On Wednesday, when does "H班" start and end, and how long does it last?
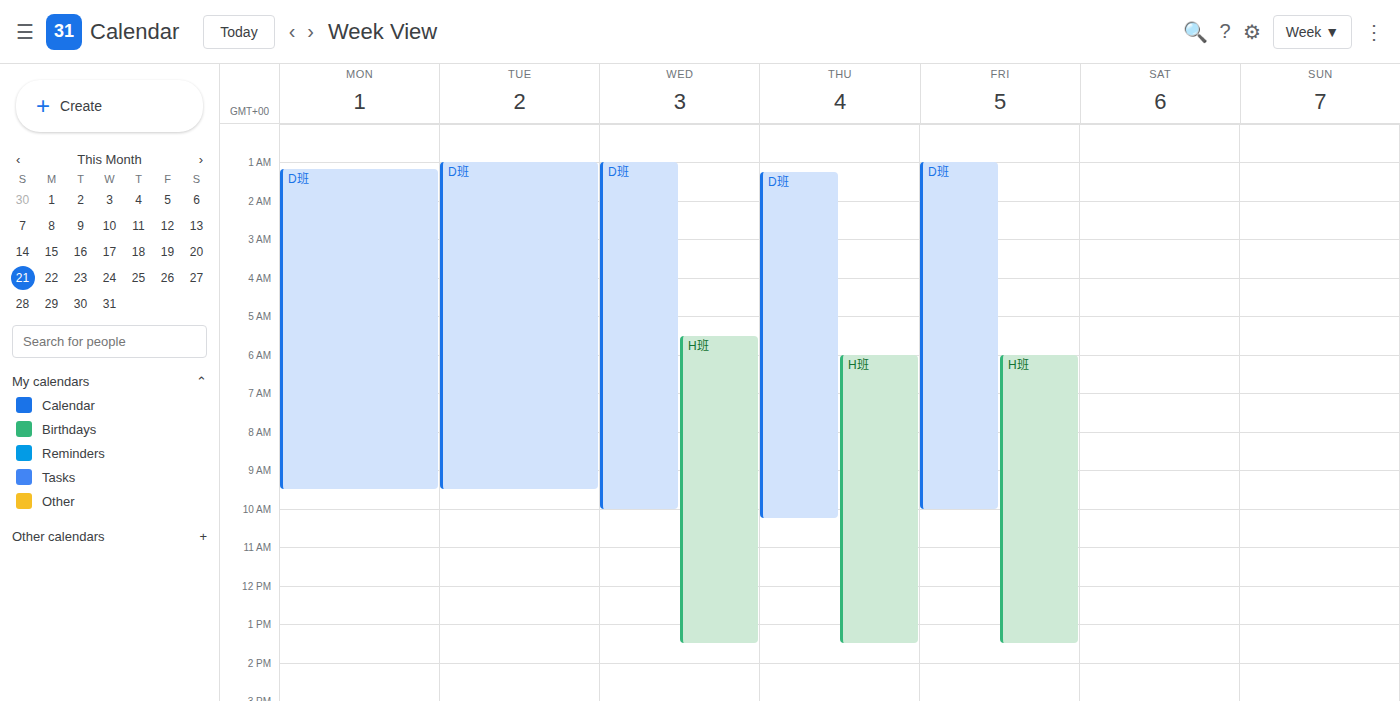
5:30 AM to 1:30 PM, 8 hours